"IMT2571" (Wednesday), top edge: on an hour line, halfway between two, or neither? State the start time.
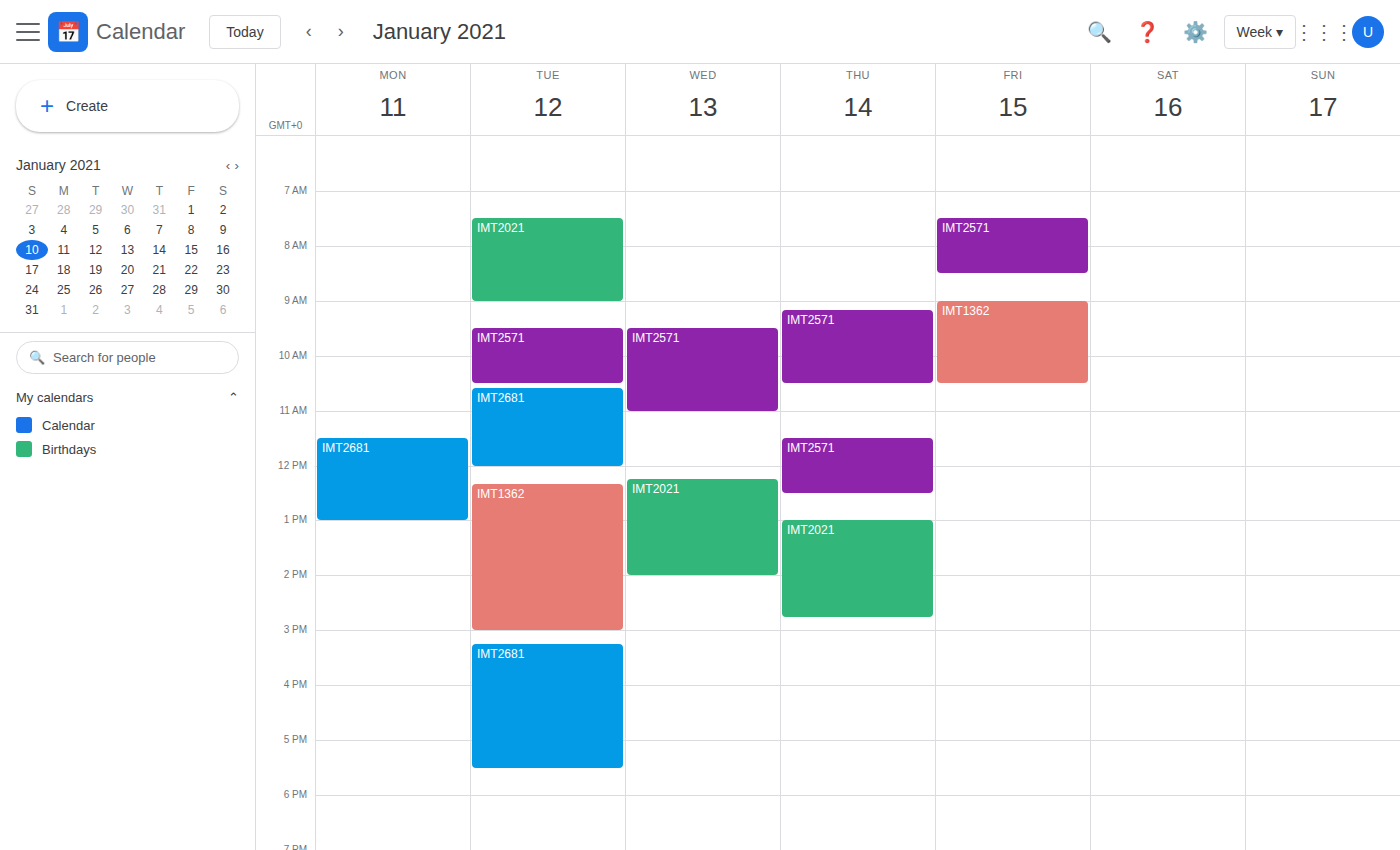
9:30 AM -- halfway between the 9 AM and 10 AM lines.